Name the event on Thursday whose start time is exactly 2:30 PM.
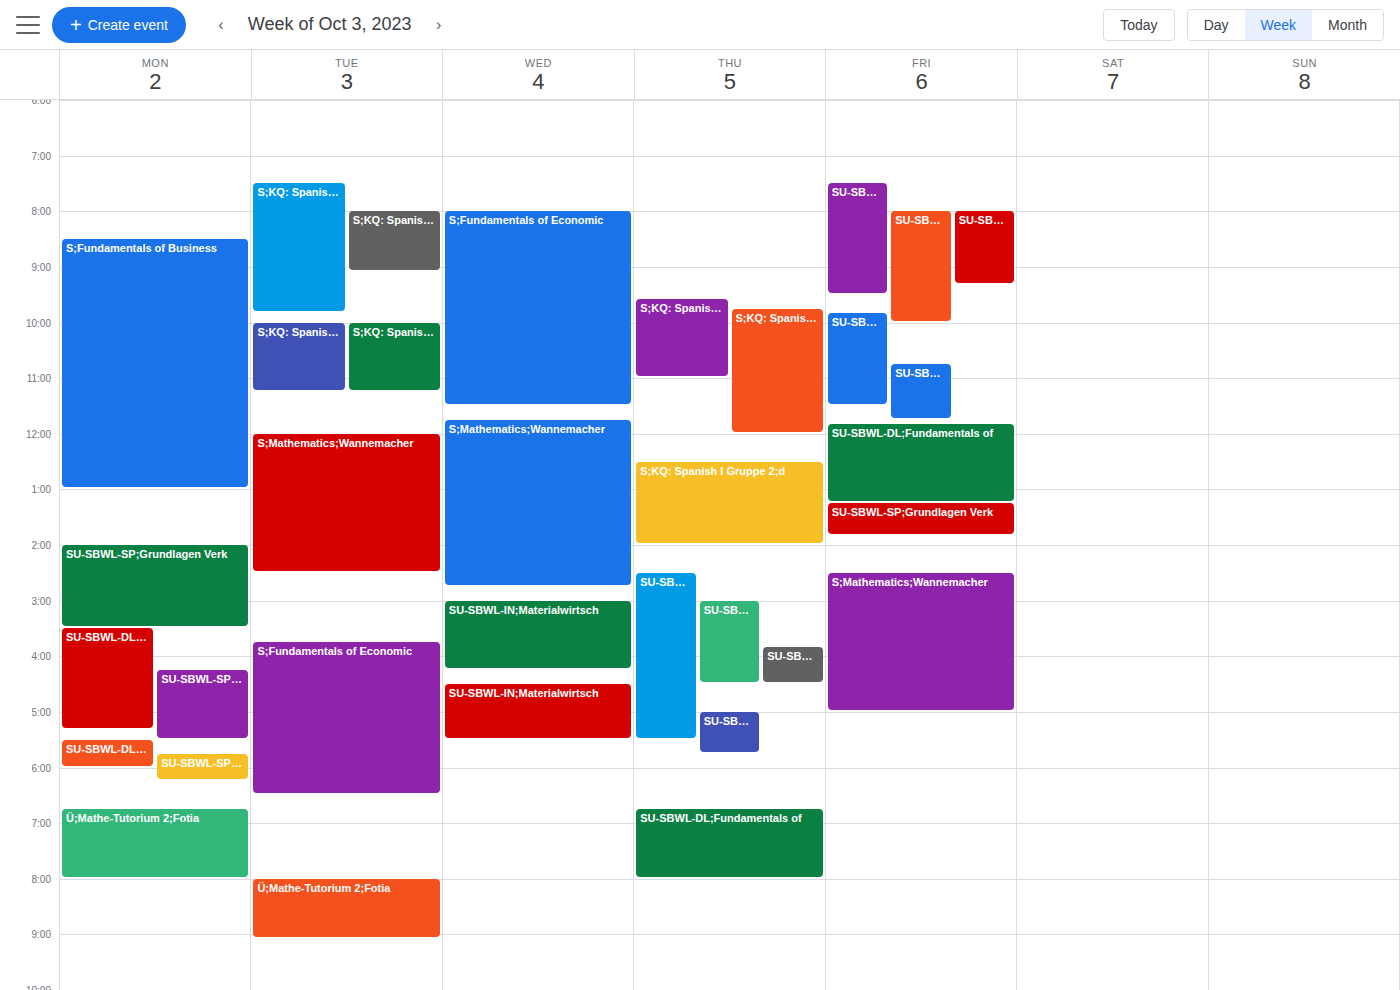
"SU-SBWL-TM;Grundlagen der"